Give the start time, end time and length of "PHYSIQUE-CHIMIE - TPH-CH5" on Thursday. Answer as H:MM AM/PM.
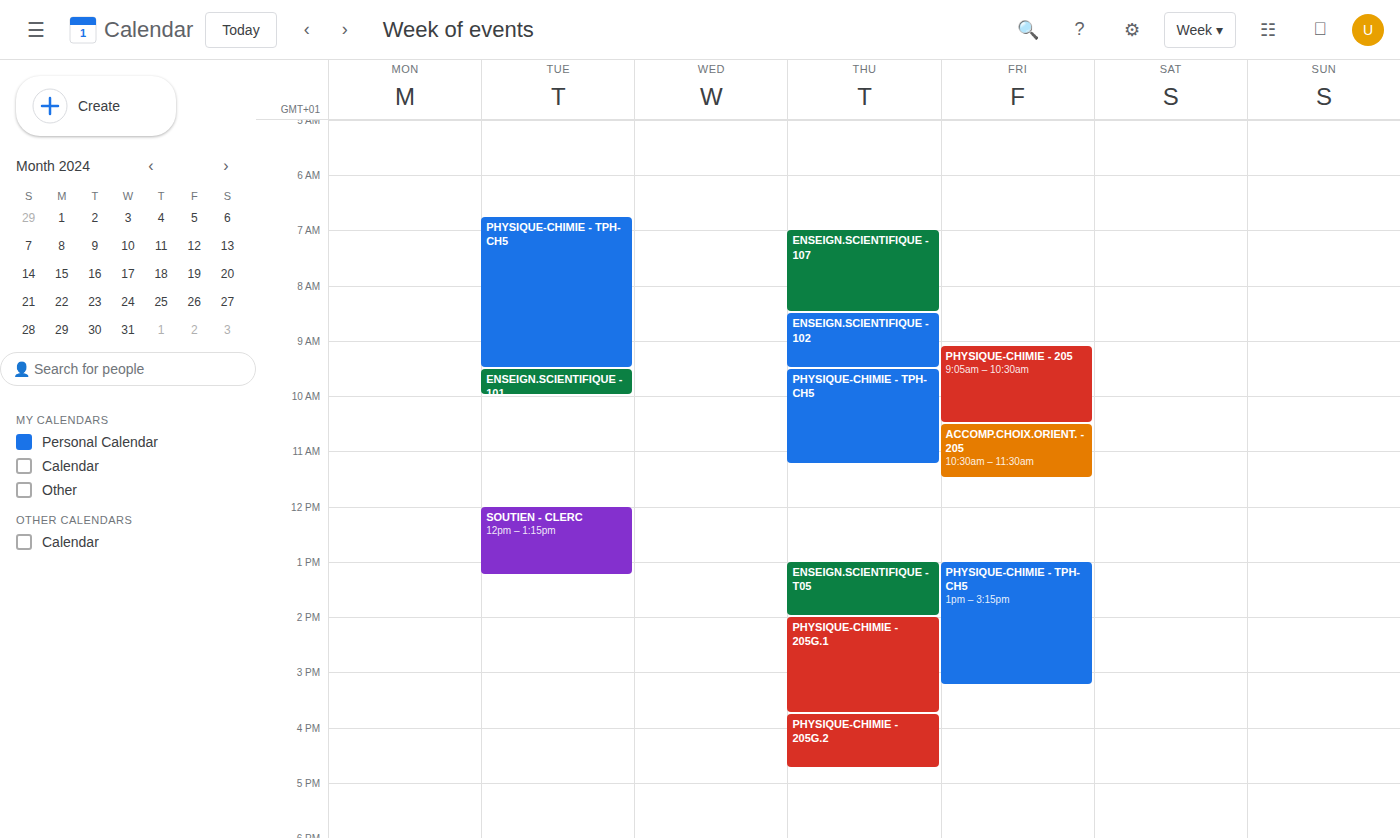
9:30 AM to 11:15 AM, 1 hour 45 minutes